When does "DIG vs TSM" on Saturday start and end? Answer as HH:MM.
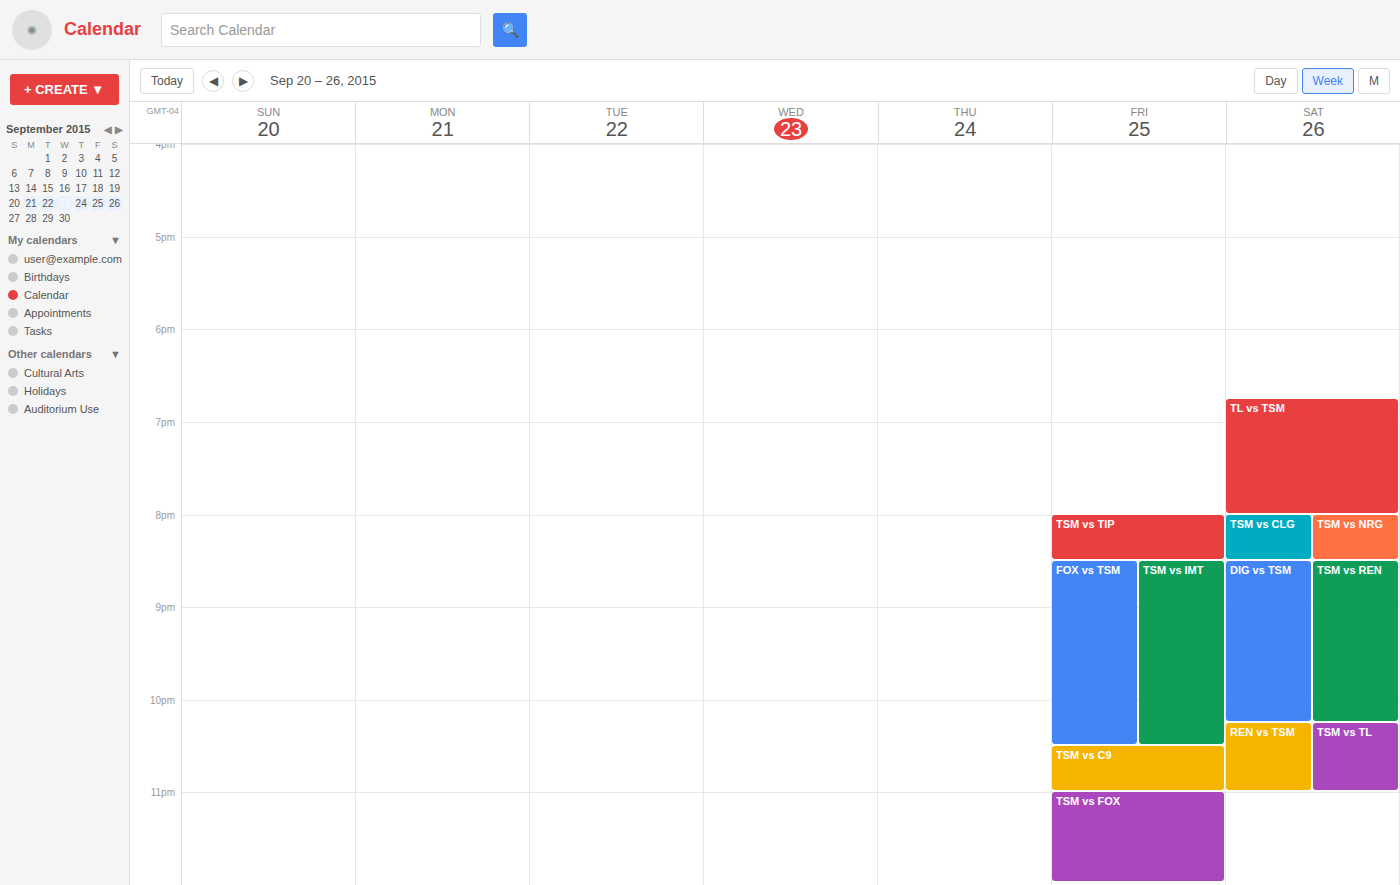
20:30 to 22:15